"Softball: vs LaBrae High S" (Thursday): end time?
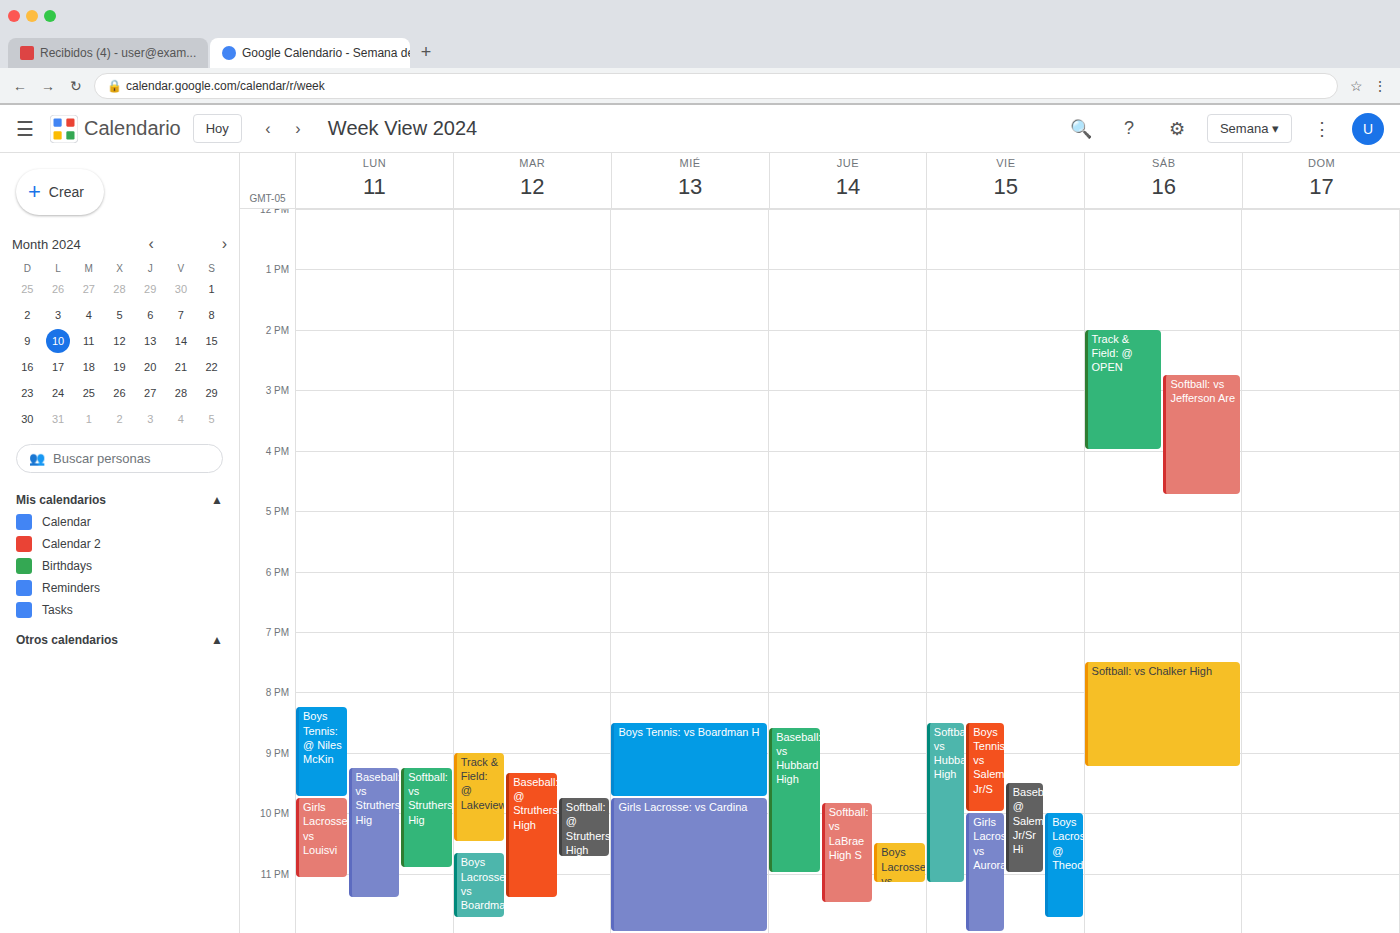
11:30 PM